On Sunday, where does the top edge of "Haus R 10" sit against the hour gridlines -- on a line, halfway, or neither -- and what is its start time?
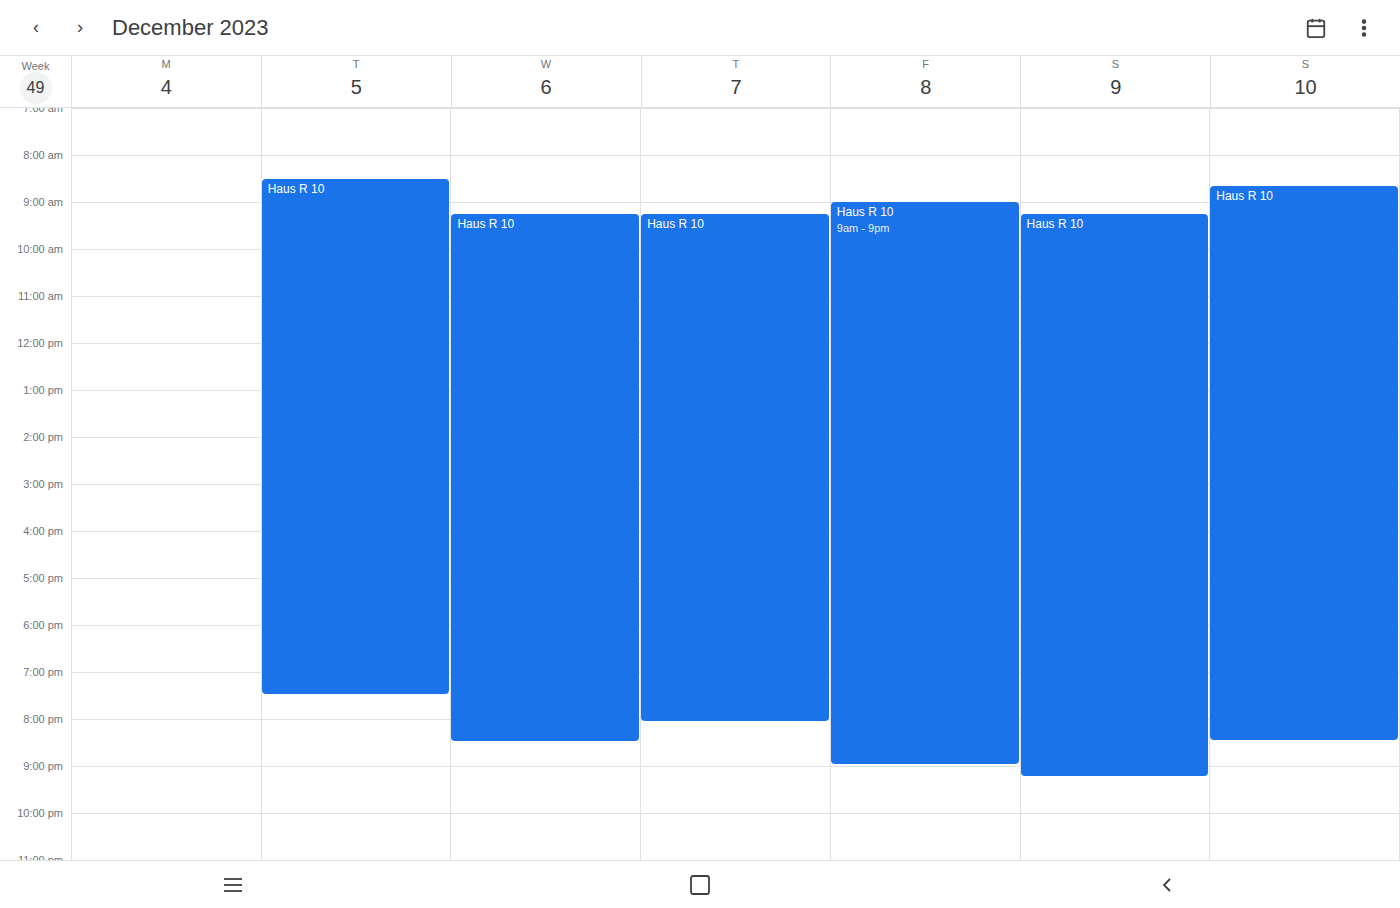
8:40 AM -- neither: 40 minutes below the 8 AM line and 20 minutes above the 9 AM line.